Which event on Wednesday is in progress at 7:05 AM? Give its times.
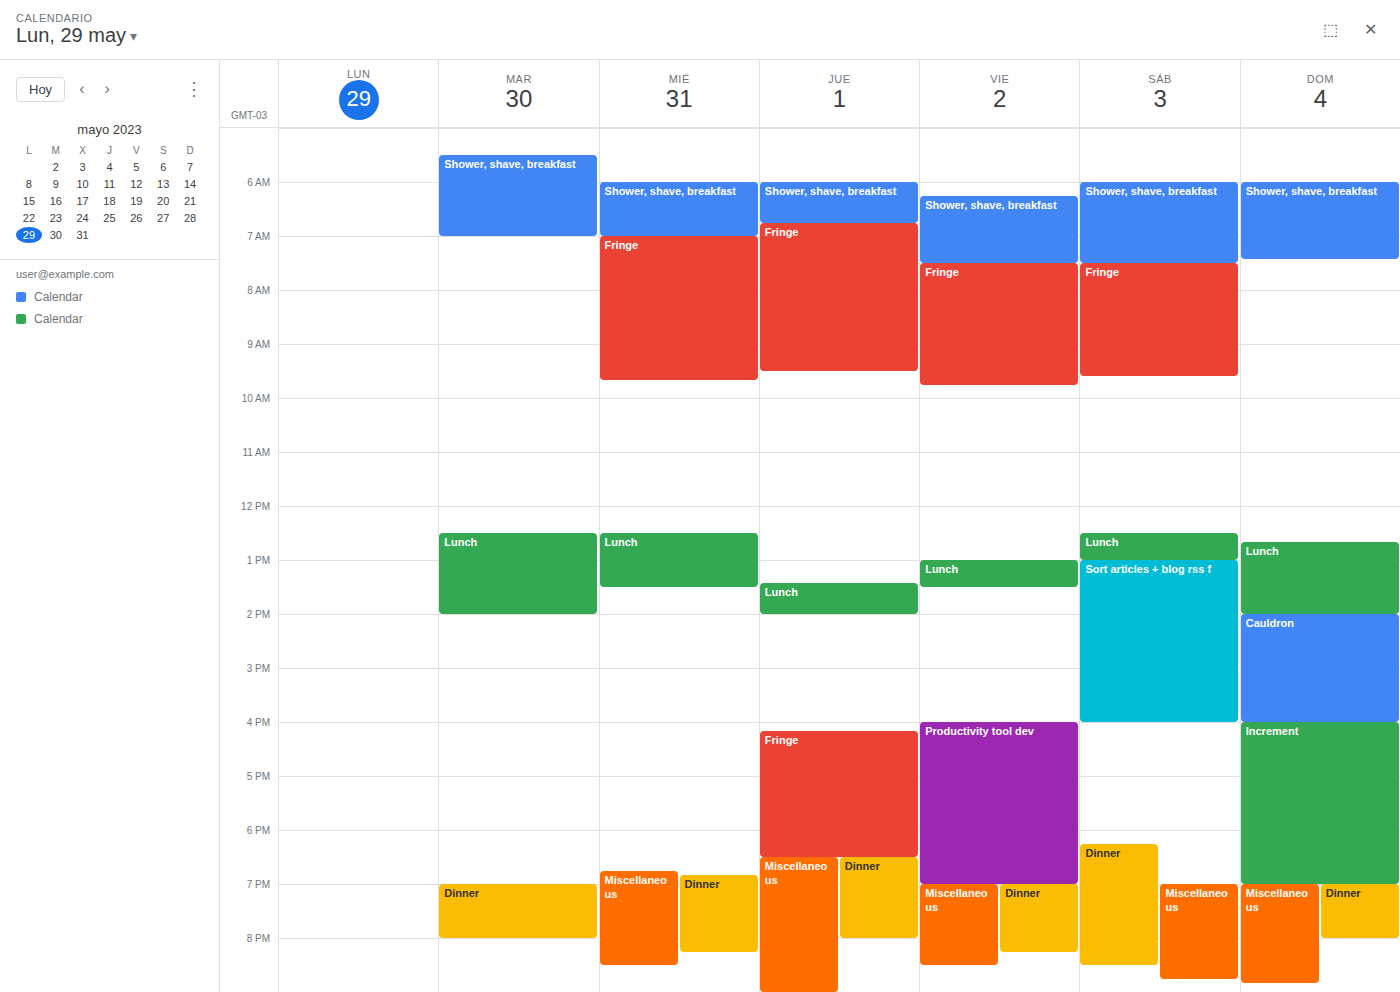
"Fringe", 7:00 AM to 9:40 AM